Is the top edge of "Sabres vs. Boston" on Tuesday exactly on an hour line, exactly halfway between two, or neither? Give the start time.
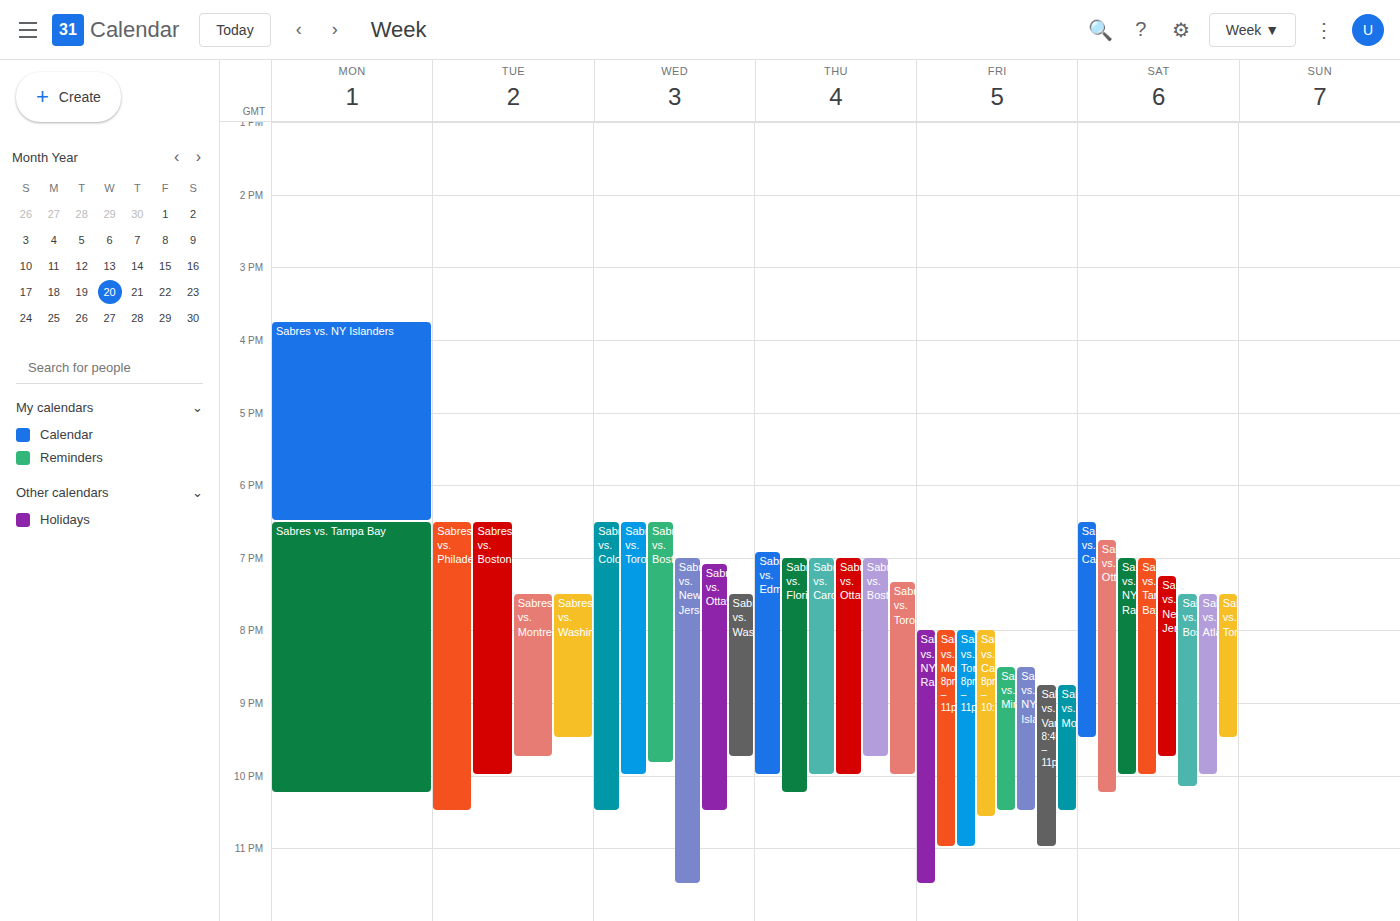
6:30 PM -- halfway between the 6 PM and 7 PM lines.